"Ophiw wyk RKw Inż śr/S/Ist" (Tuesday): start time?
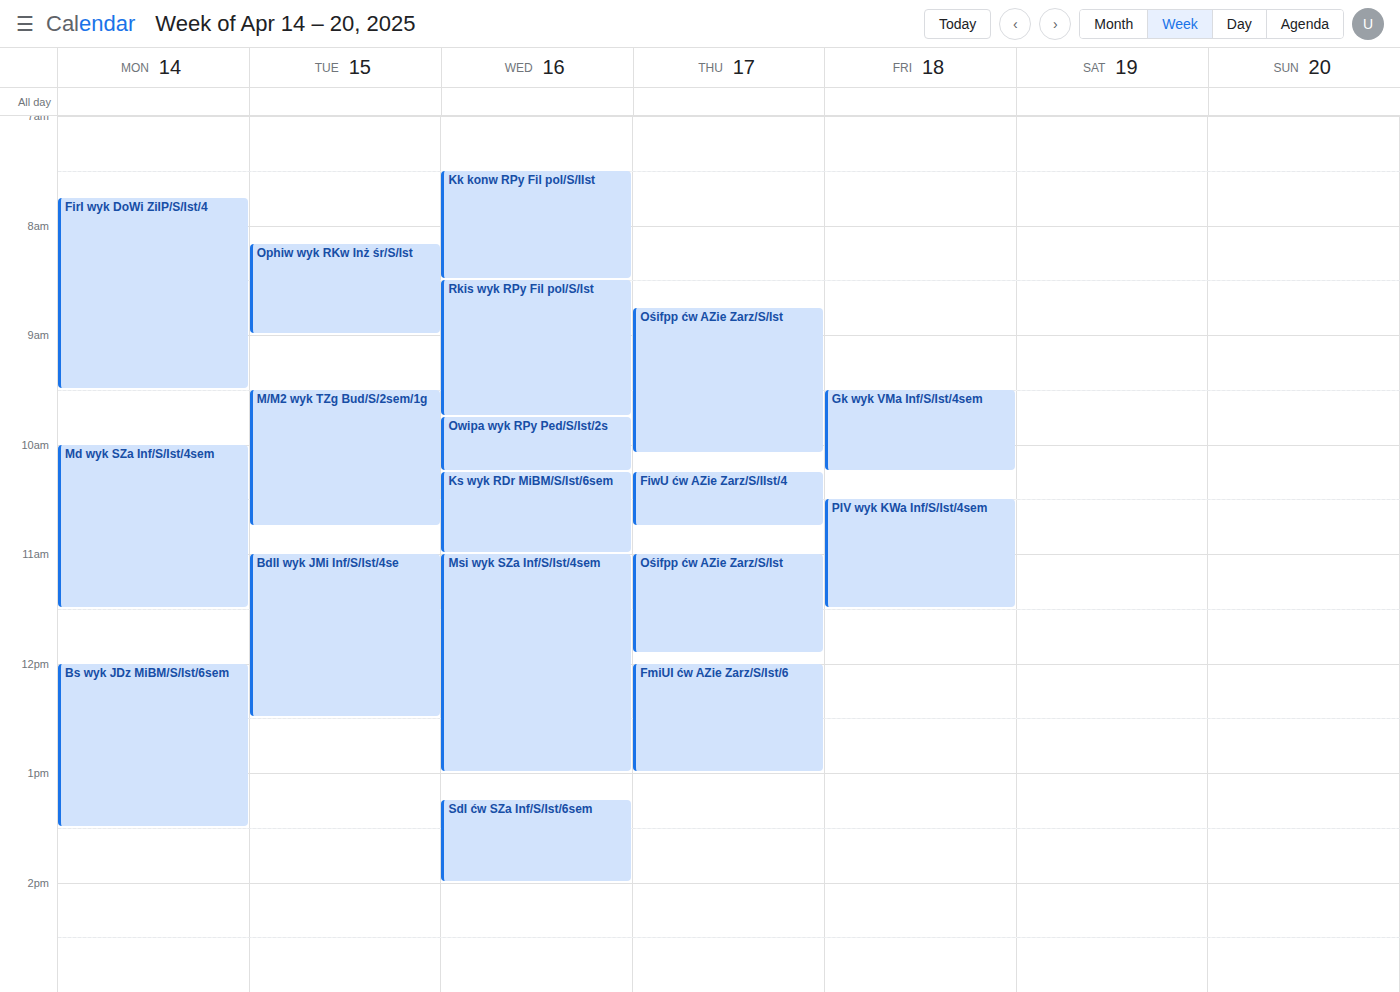
8:10 AM